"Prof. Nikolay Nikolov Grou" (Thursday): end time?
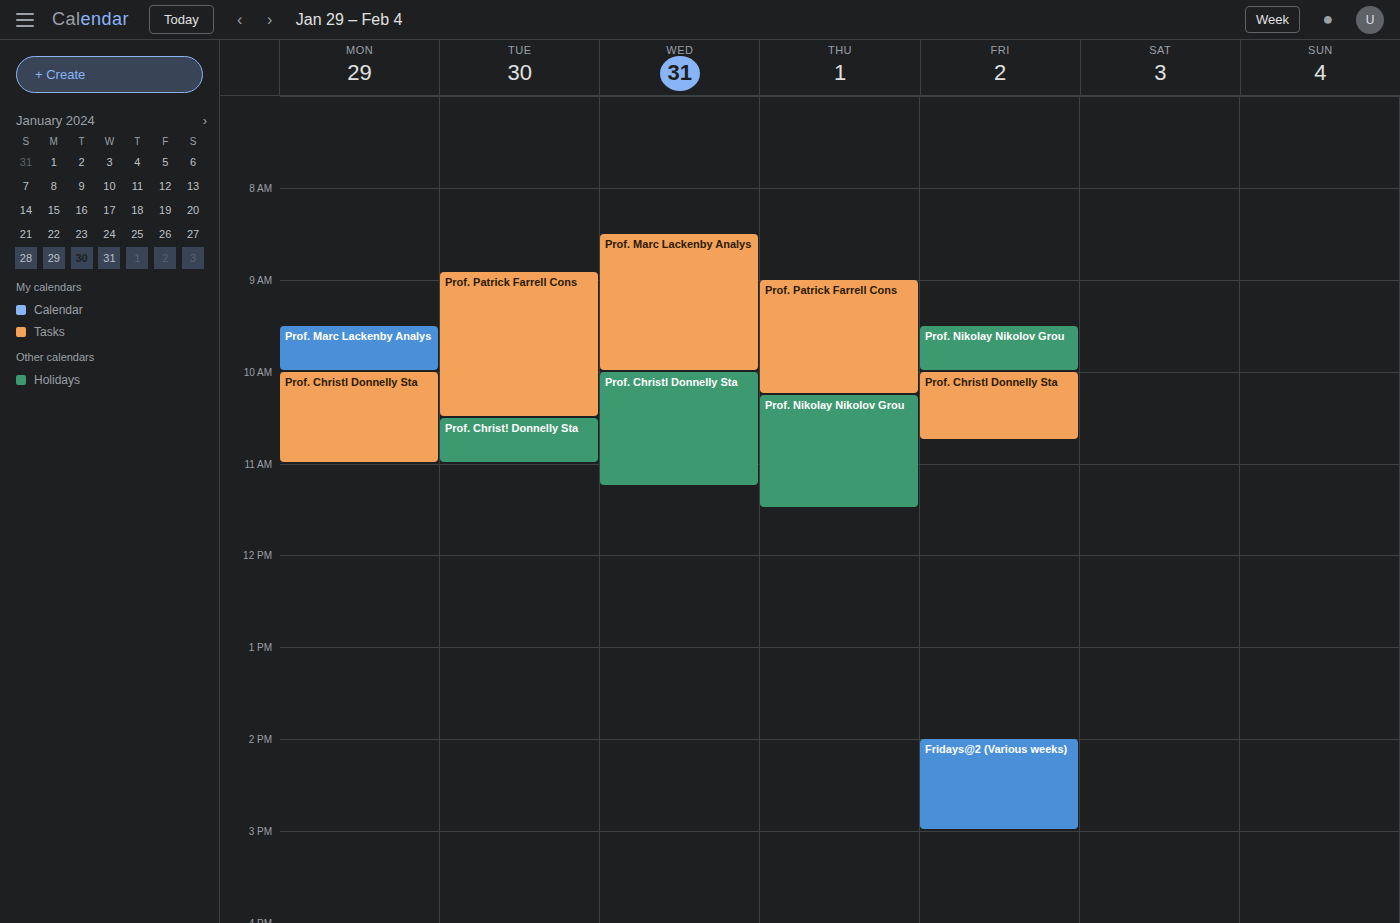
11:30 AM